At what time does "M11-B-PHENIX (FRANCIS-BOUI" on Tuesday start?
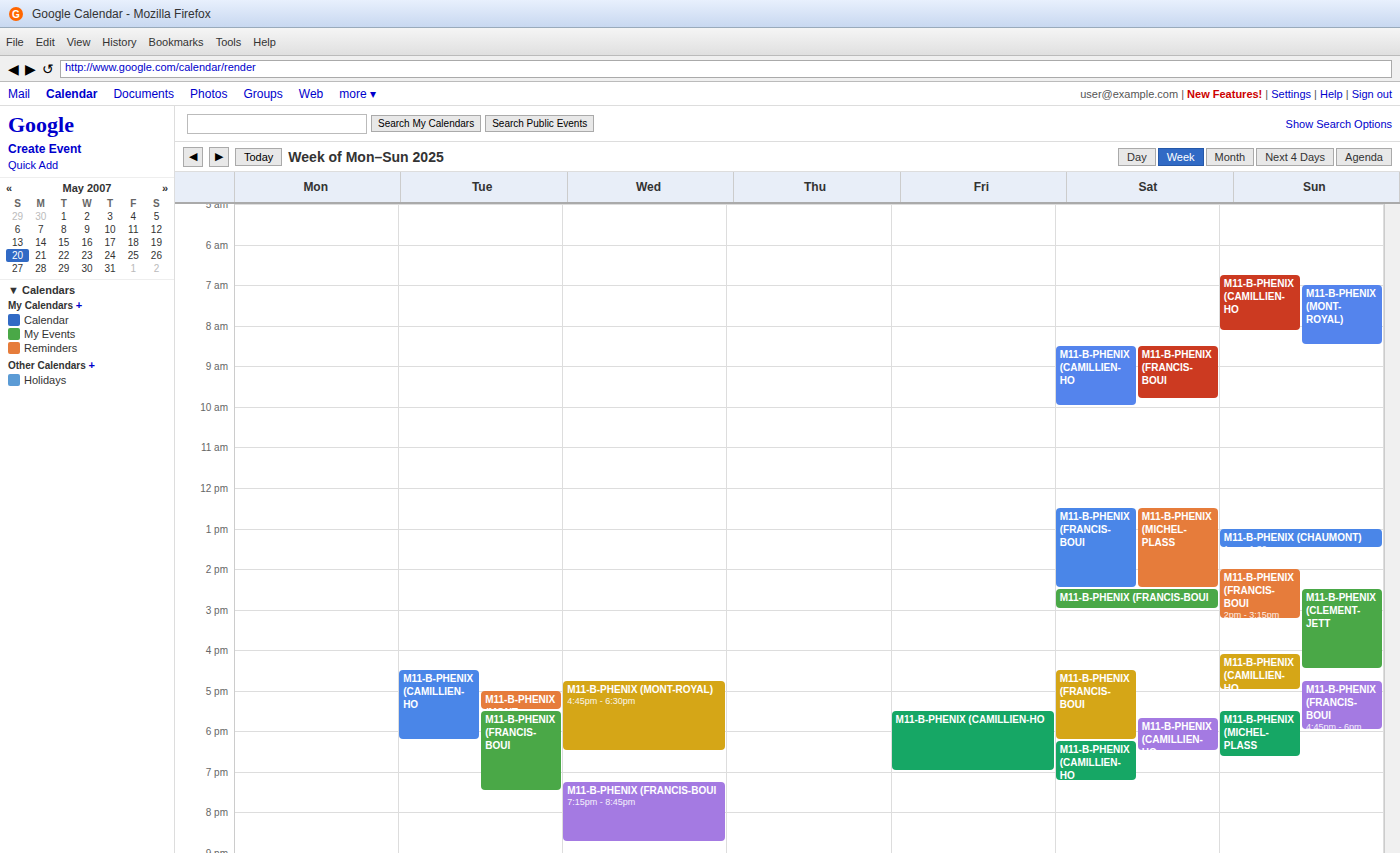
5:30 PM